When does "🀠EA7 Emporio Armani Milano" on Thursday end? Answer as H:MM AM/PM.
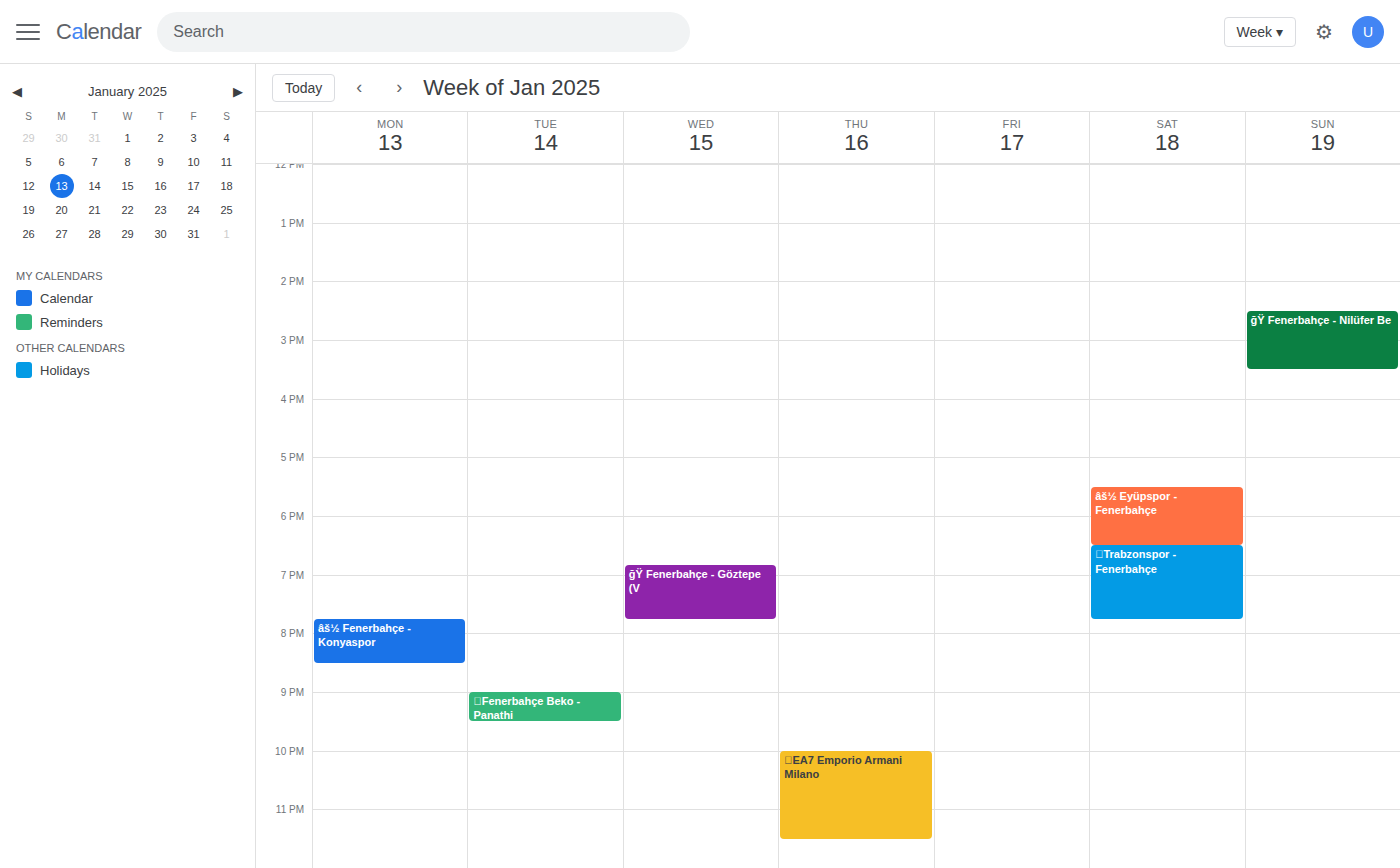
11:30 PM